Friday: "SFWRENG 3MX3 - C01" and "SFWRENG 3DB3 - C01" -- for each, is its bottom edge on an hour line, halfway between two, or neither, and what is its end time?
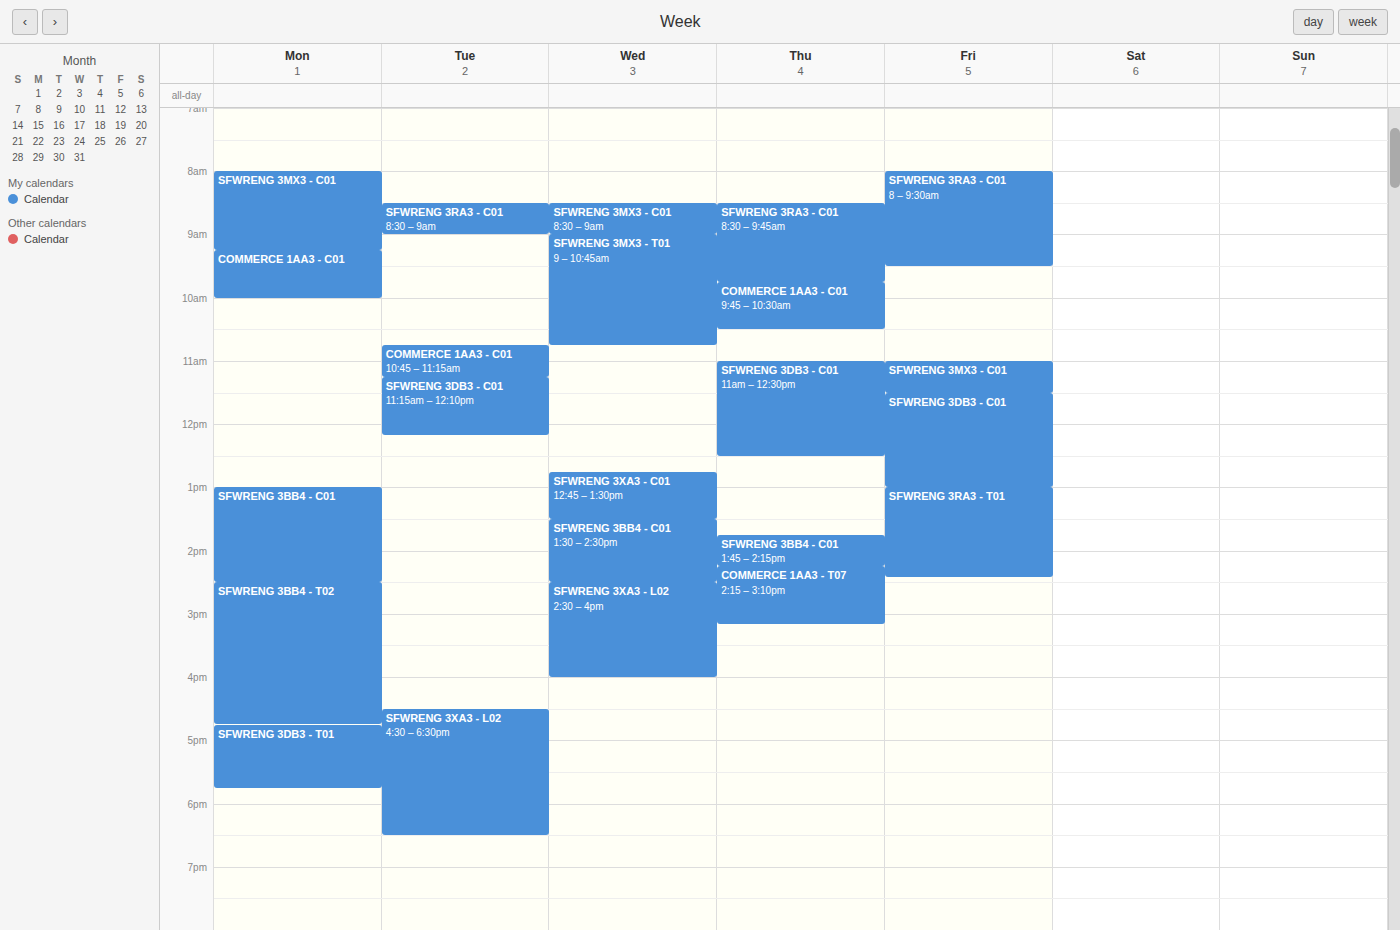
"SFWRENG 3MX3 - C01": 11:30 AM, halfway between the 11 AM and 12 PM lines. "SFWRENG 3DB3 - C01": 1:00 PM, exactly on the 1 PM line.